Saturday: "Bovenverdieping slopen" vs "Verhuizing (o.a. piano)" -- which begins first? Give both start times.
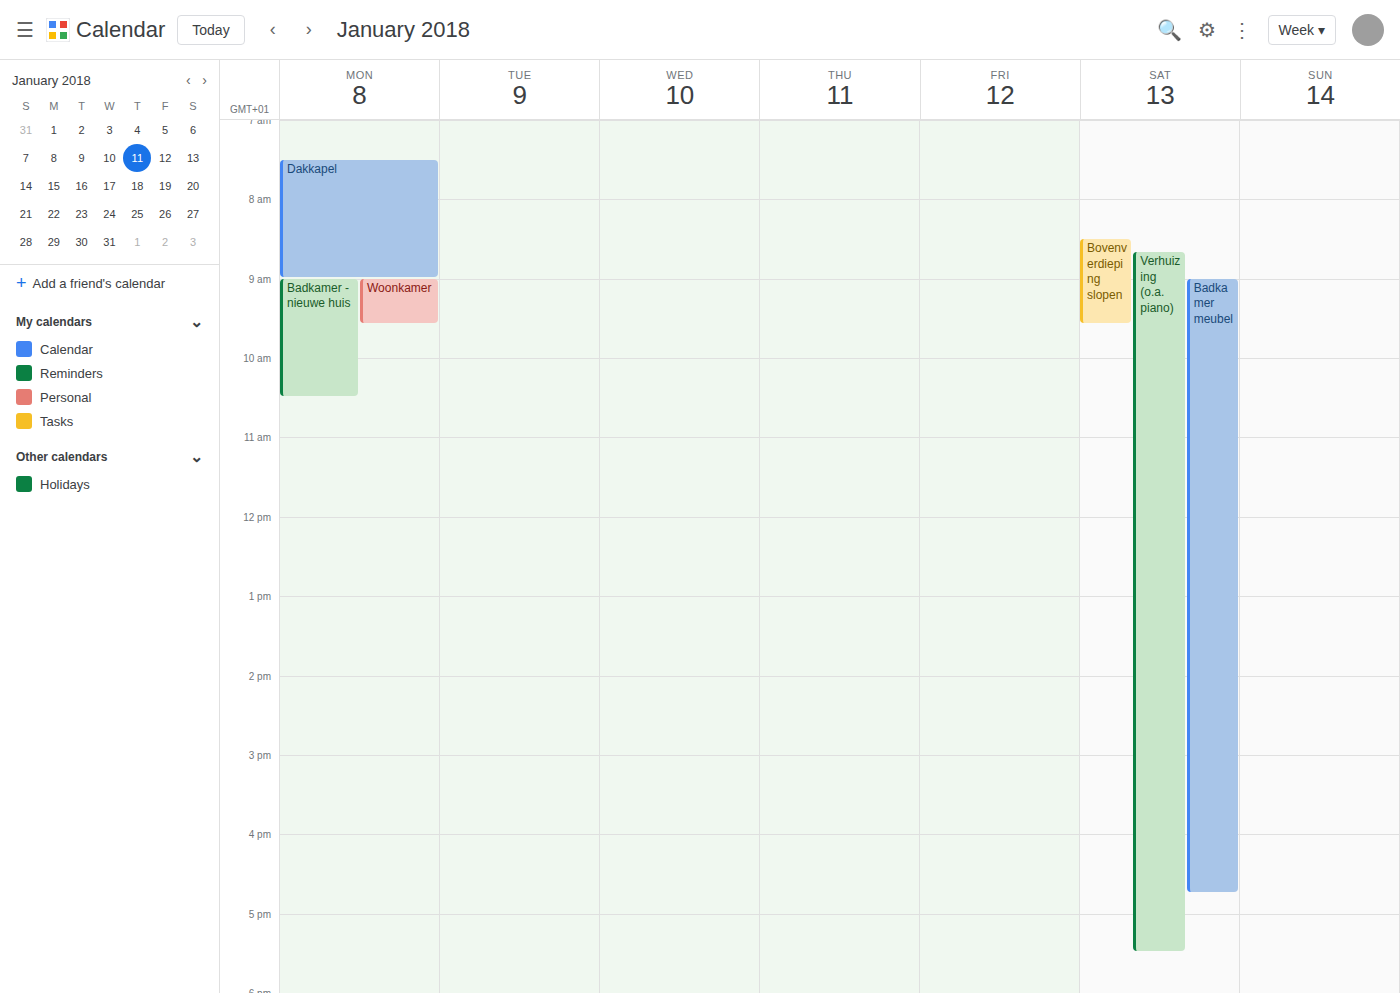
"Bovenverdieping slopen" 8:30 AM; "Verhuizing (o.a. piano)" 8:40 AM.